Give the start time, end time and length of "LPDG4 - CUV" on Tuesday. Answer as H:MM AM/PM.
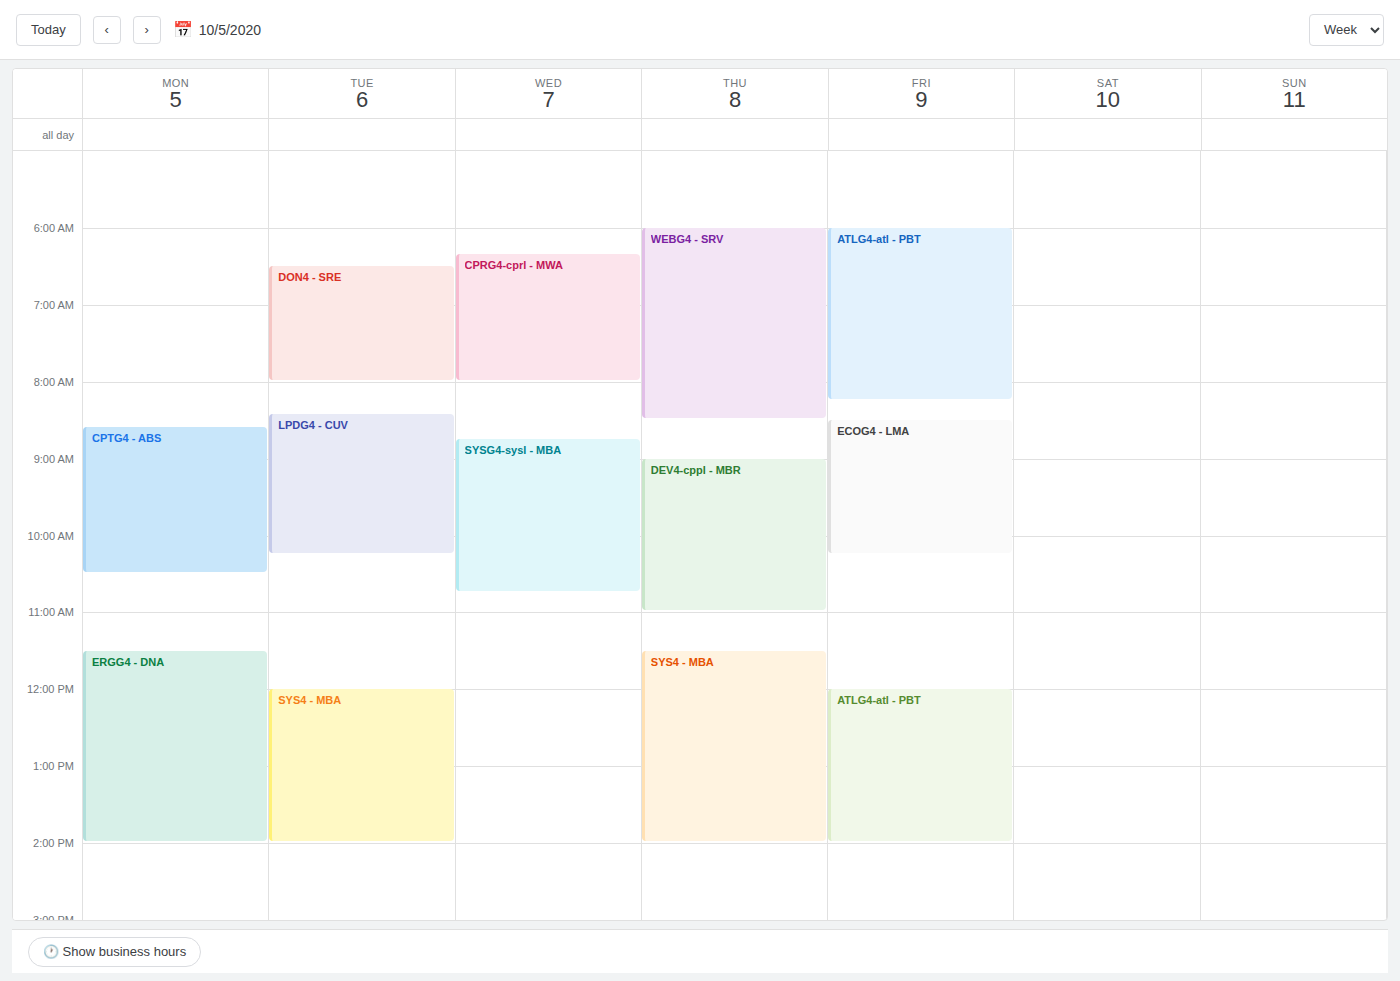
8:25 AM to 10:15 AM, 1 hour 50 minutes